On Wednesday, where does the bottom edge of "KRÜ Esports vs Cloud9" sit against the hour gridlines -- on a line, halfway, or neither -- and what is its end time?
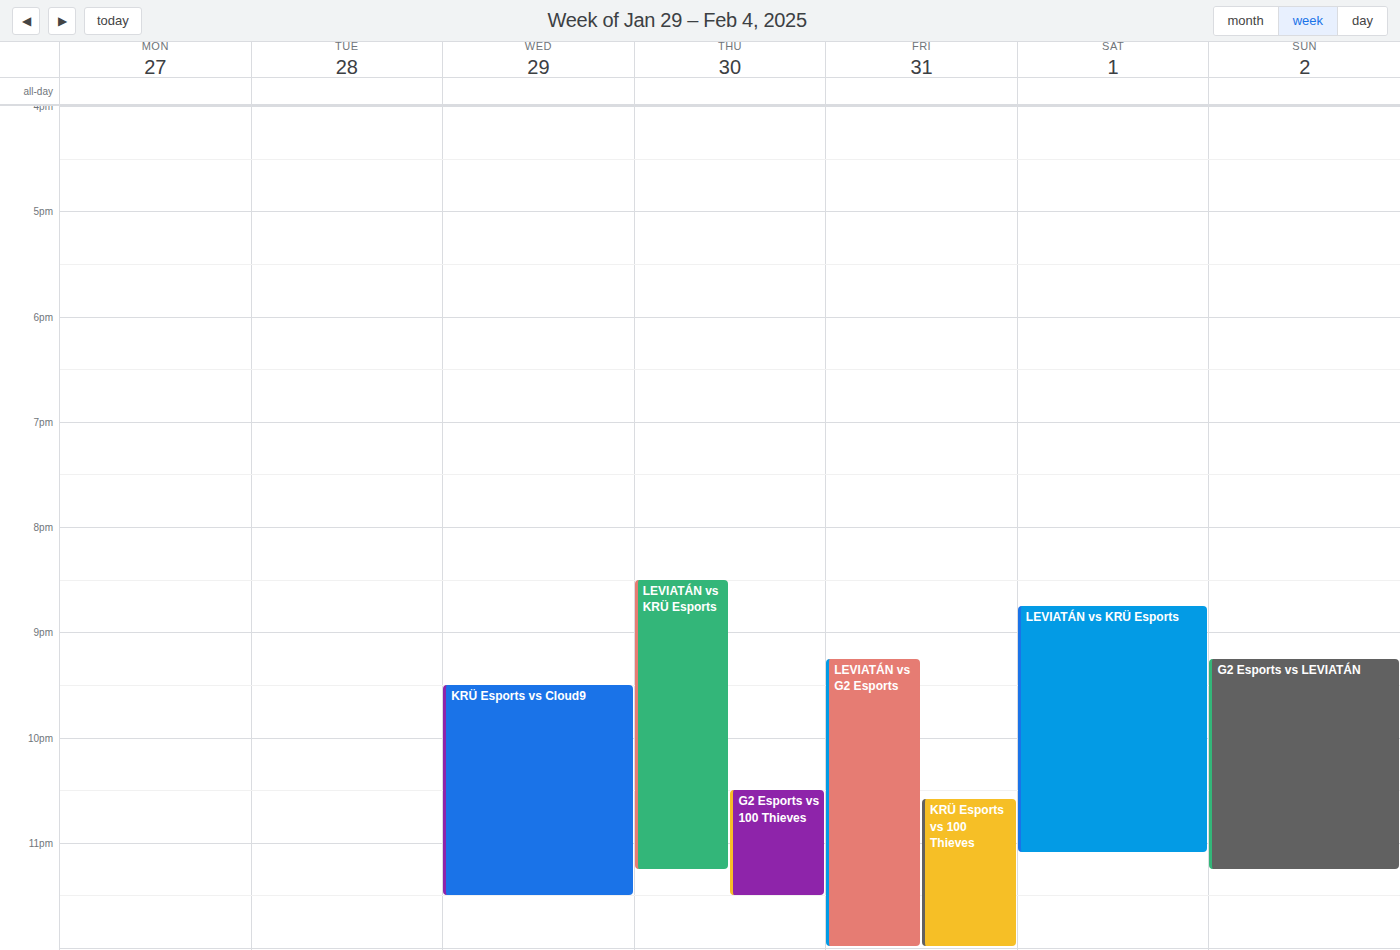
23:30 -- halfway between the 23:00 and 24:00 lines.